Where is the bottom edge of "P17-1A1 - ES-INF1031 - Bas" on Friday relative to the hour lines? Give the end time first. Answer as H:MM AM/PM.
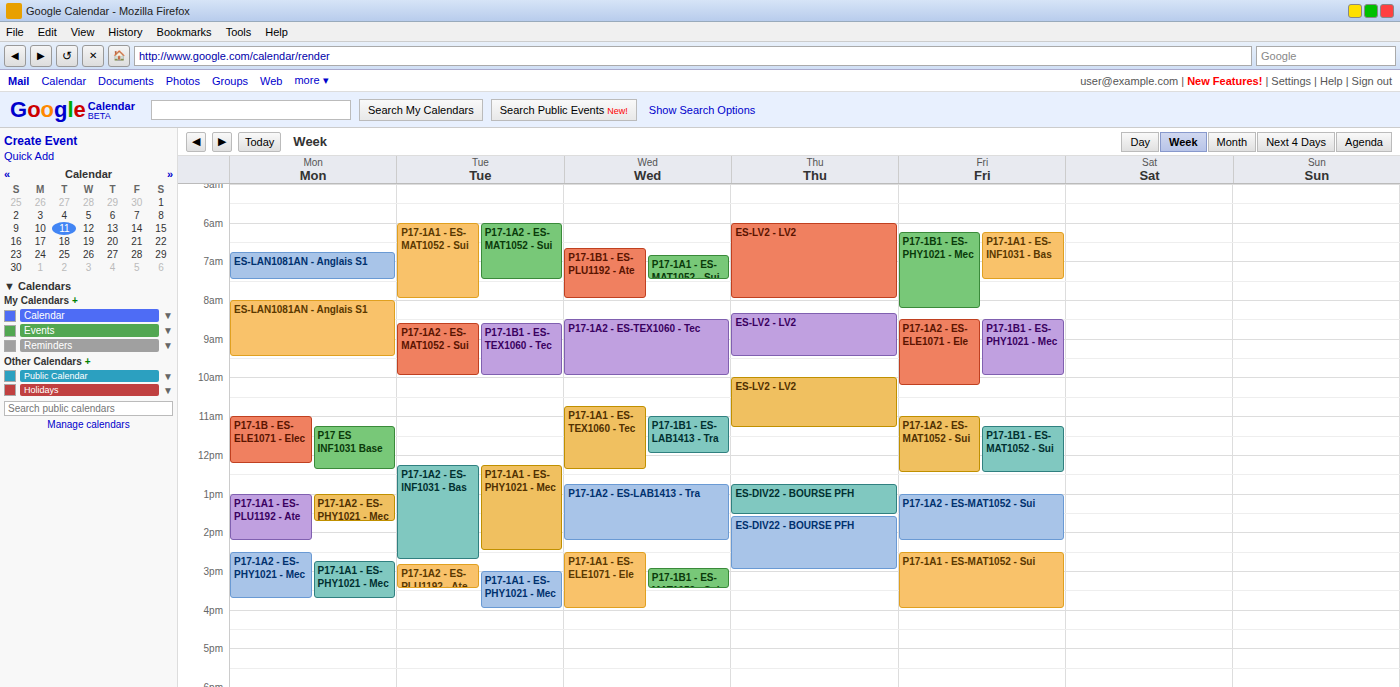
7:30 AM -- halfway between the 7 AM and 8 AM lines.